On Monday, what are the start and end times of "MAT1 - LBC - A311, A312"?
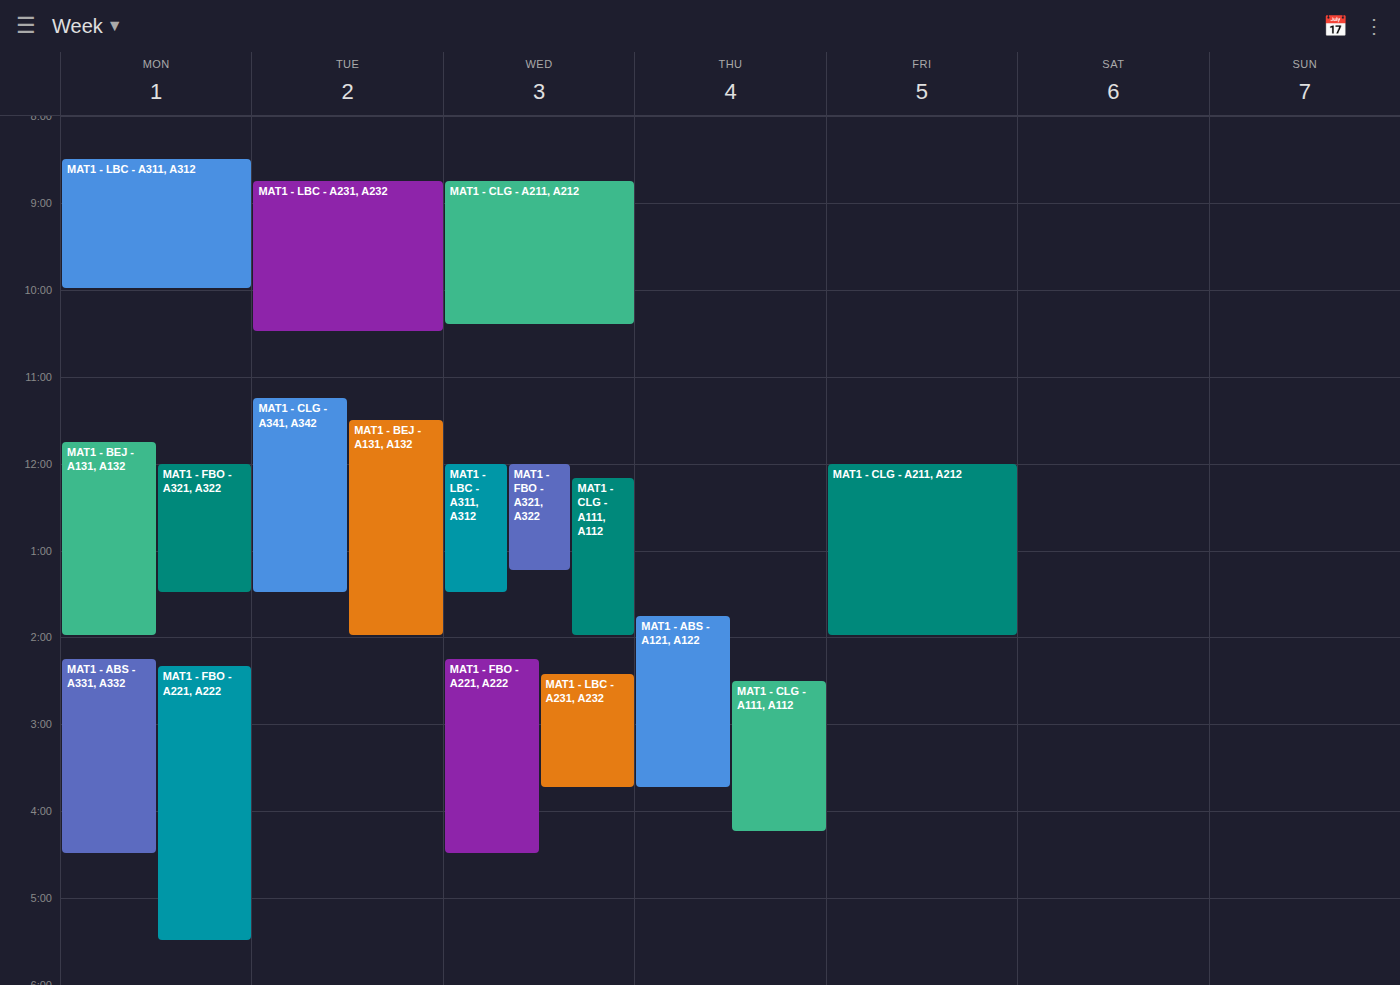
8:30 AM to 10:00 AM